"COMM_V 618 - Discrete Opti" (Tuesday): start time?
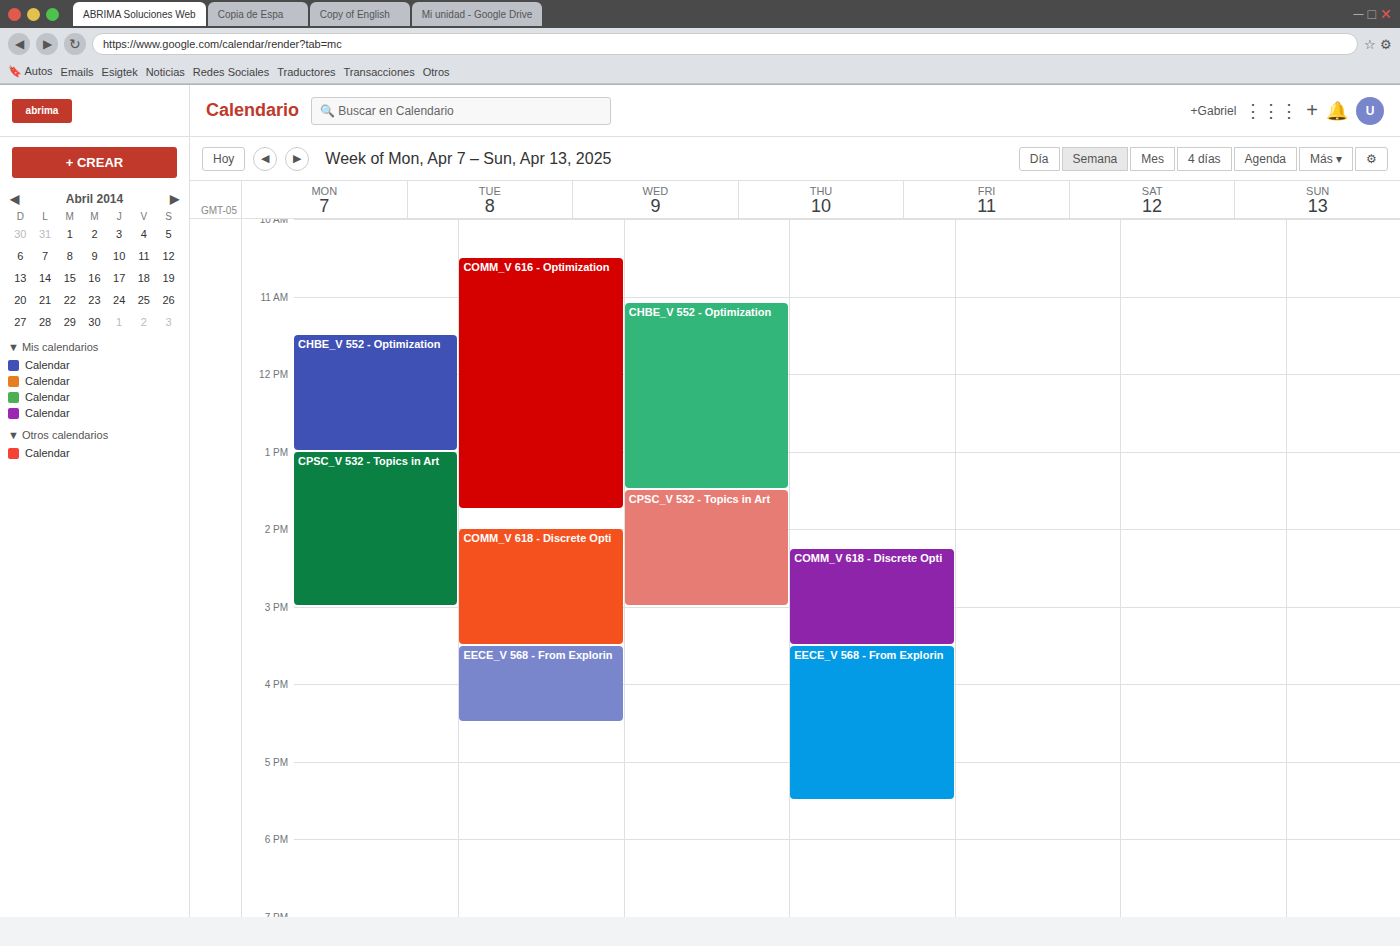
2:00 PM